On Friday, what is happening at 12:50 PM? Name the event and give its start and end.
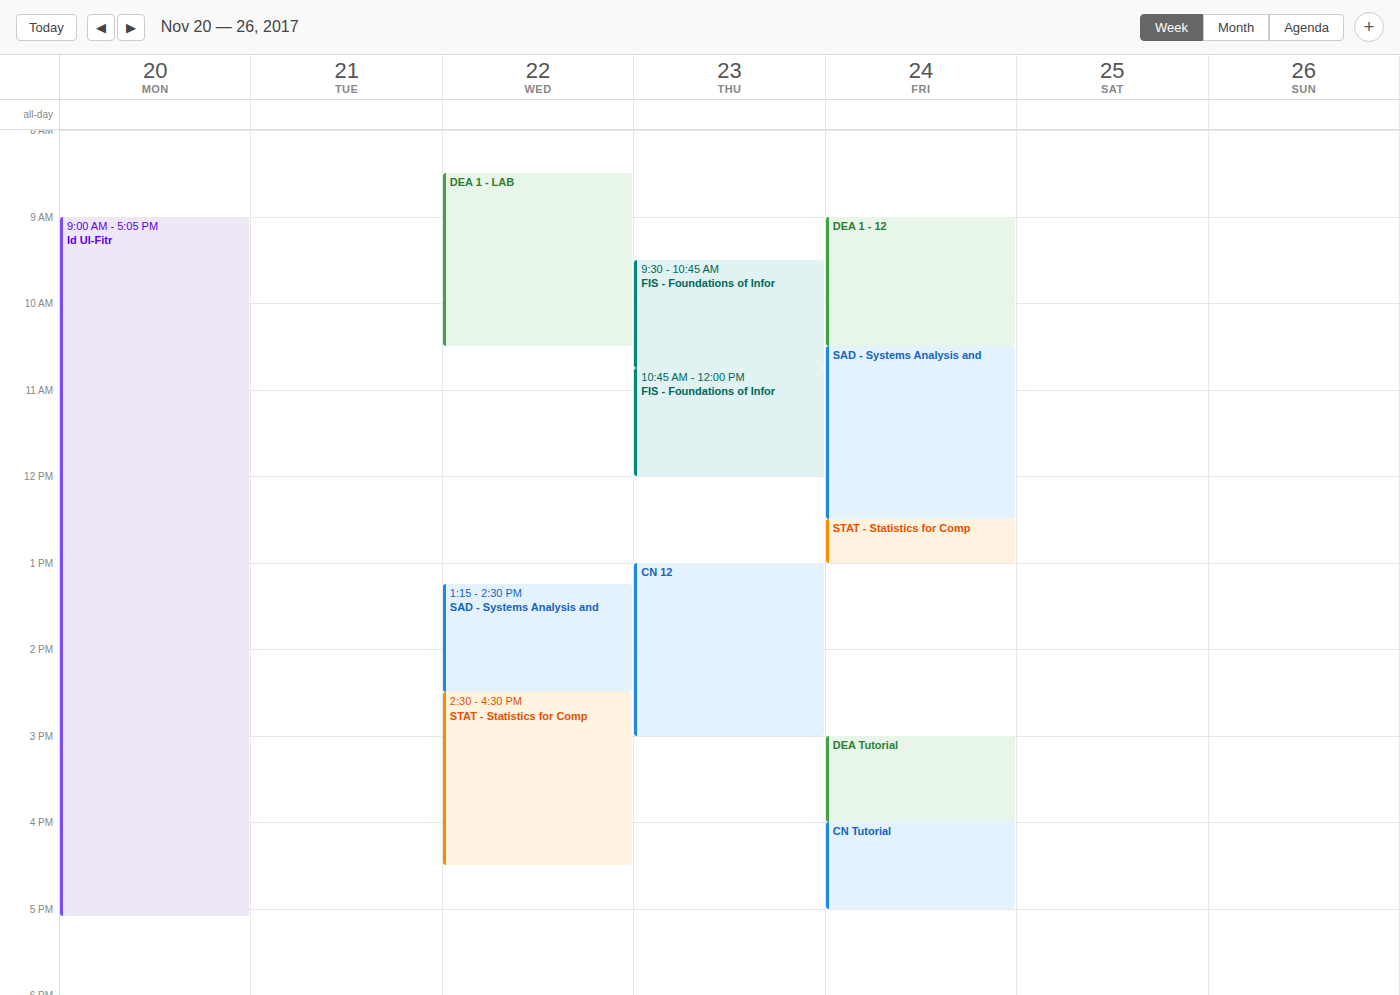
"STAT - Statistics for Comp", 12:30 PM to 1:00 PM